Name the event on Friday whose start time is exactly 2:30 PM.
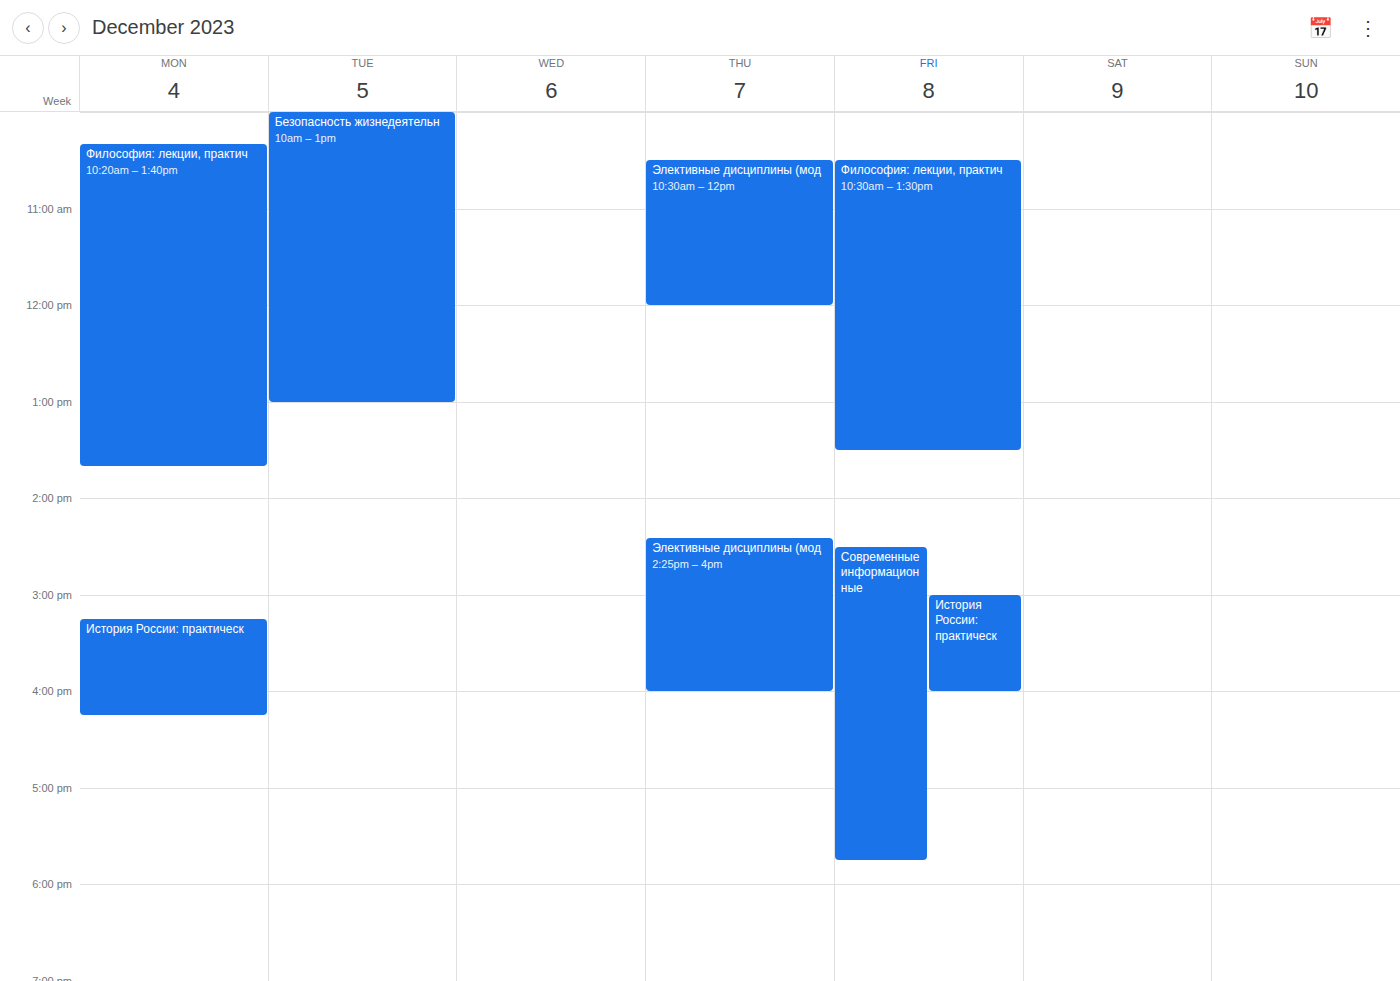
"Современные информационные"